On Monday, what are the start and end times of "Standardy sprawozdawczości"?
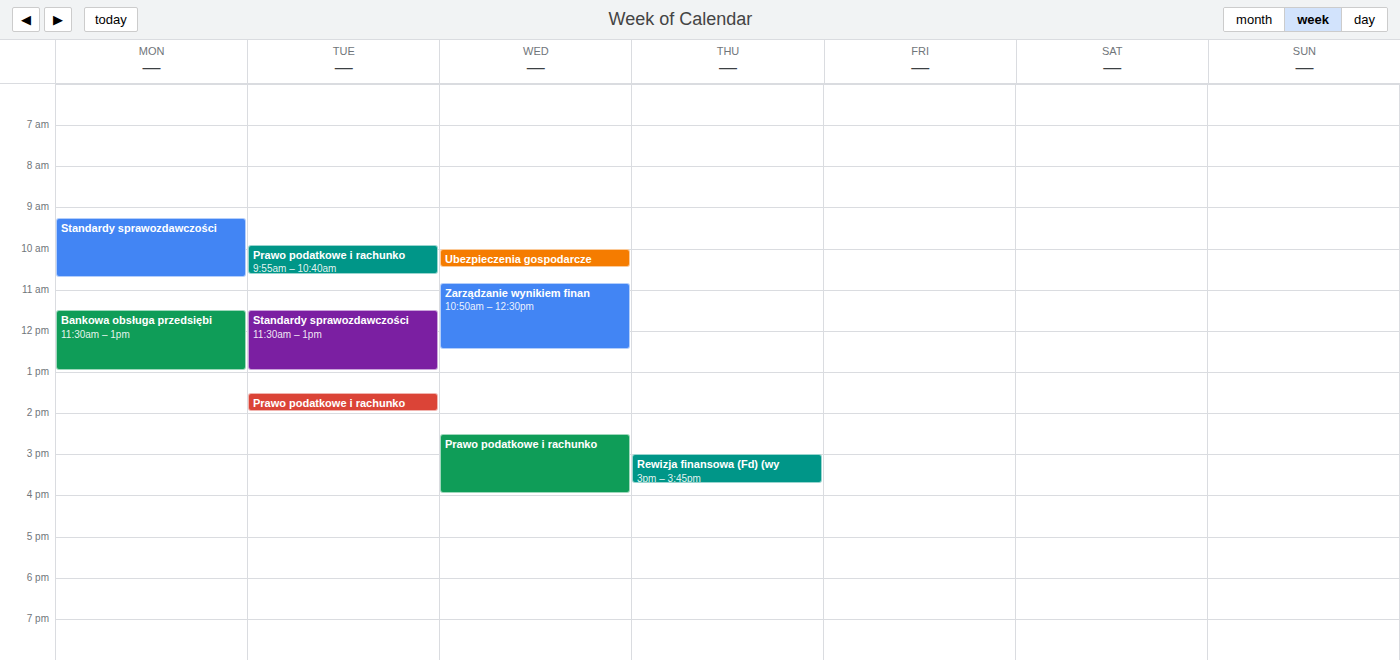
9:15 AM to 10:45 AM